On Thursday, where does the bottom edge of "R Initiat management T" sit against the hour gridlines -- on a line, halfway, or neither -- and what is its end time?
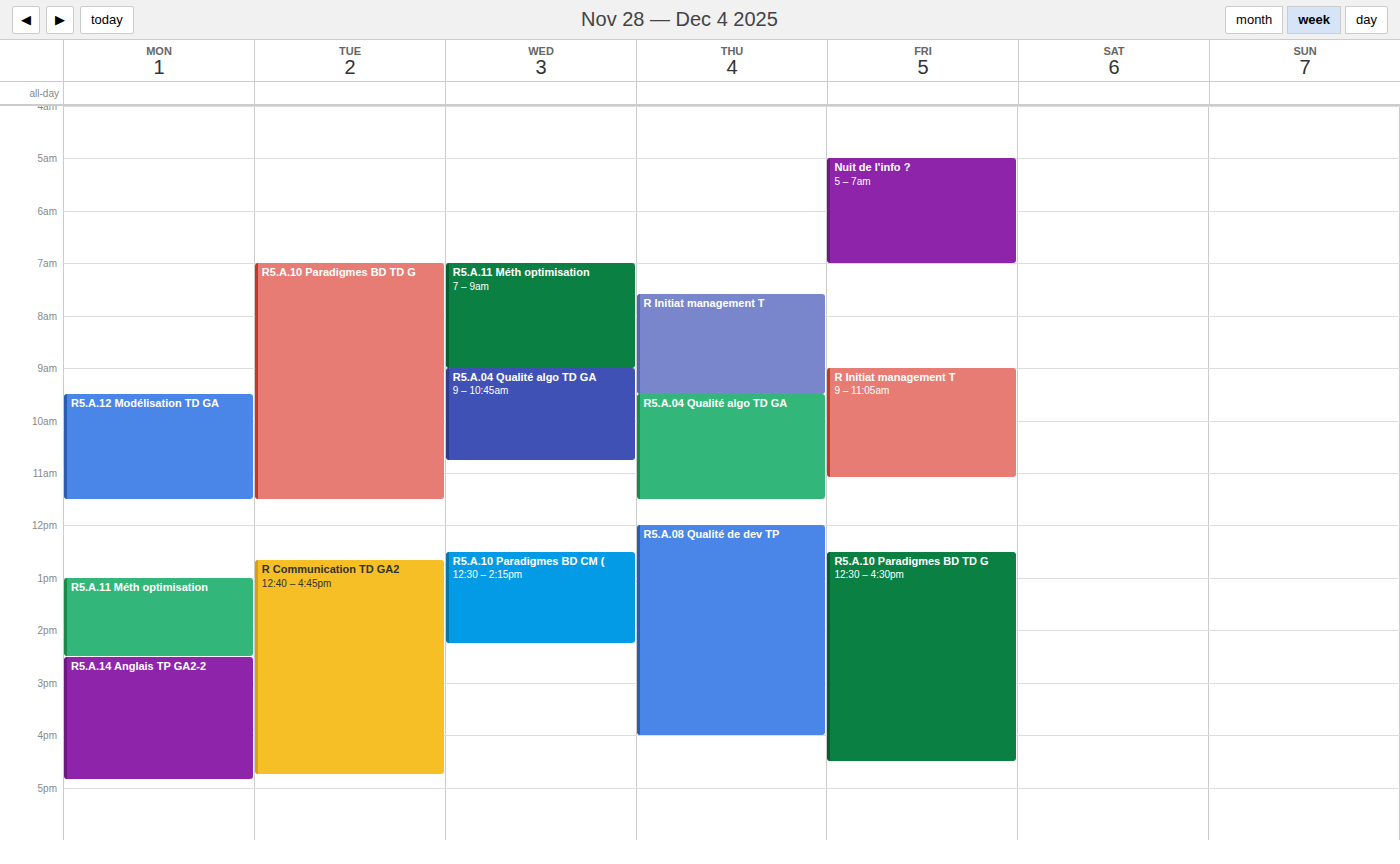
9:30 AM -- halfway between the 9 AM and 10 AM lines.